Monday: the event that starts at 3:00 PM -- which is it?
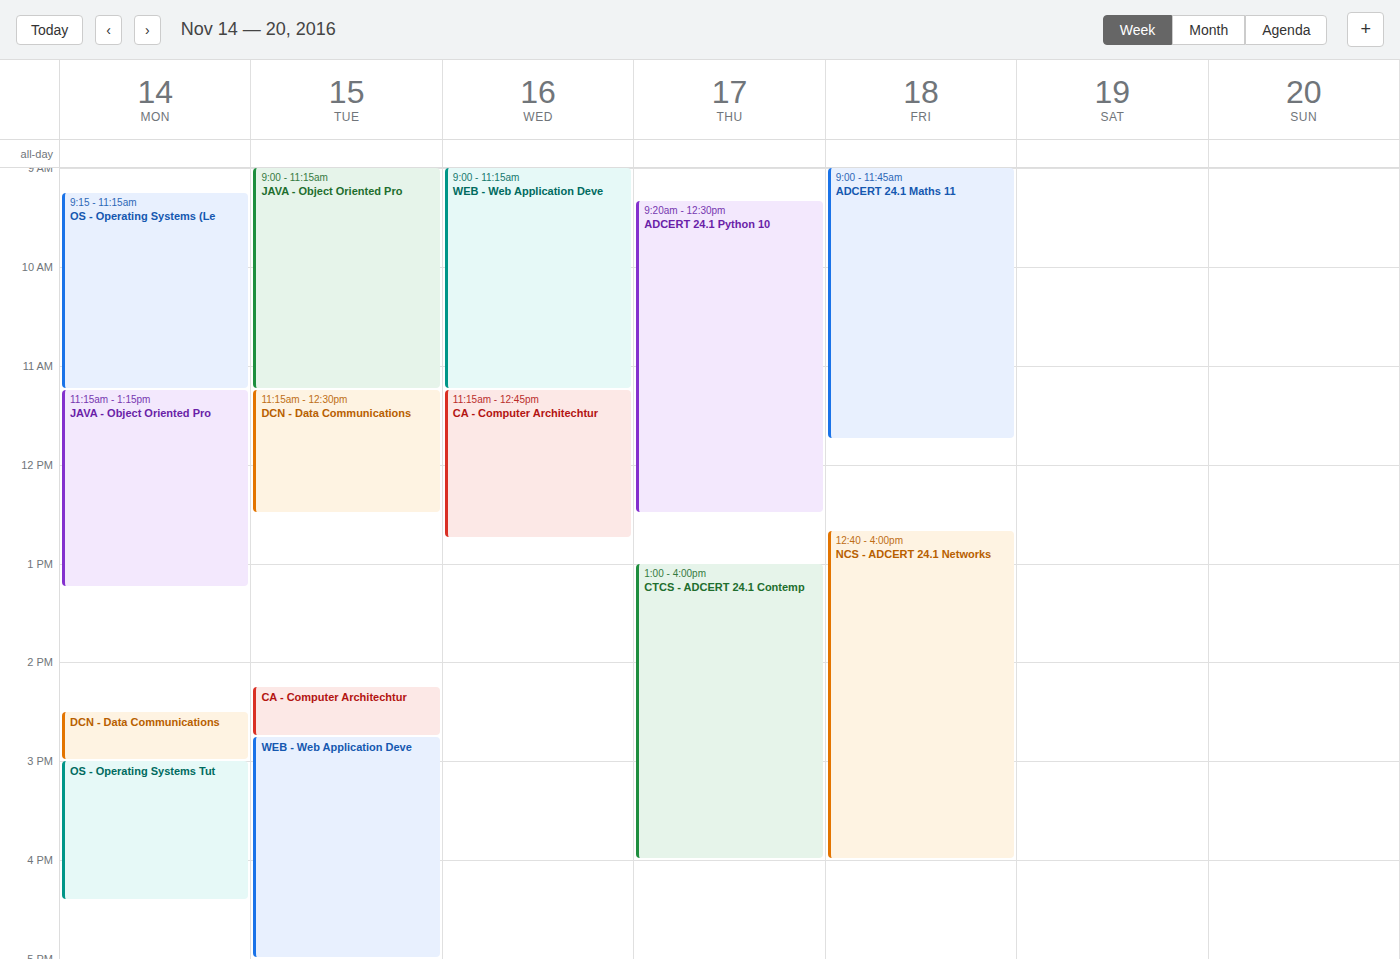
"OS - Operating Systems Tut"